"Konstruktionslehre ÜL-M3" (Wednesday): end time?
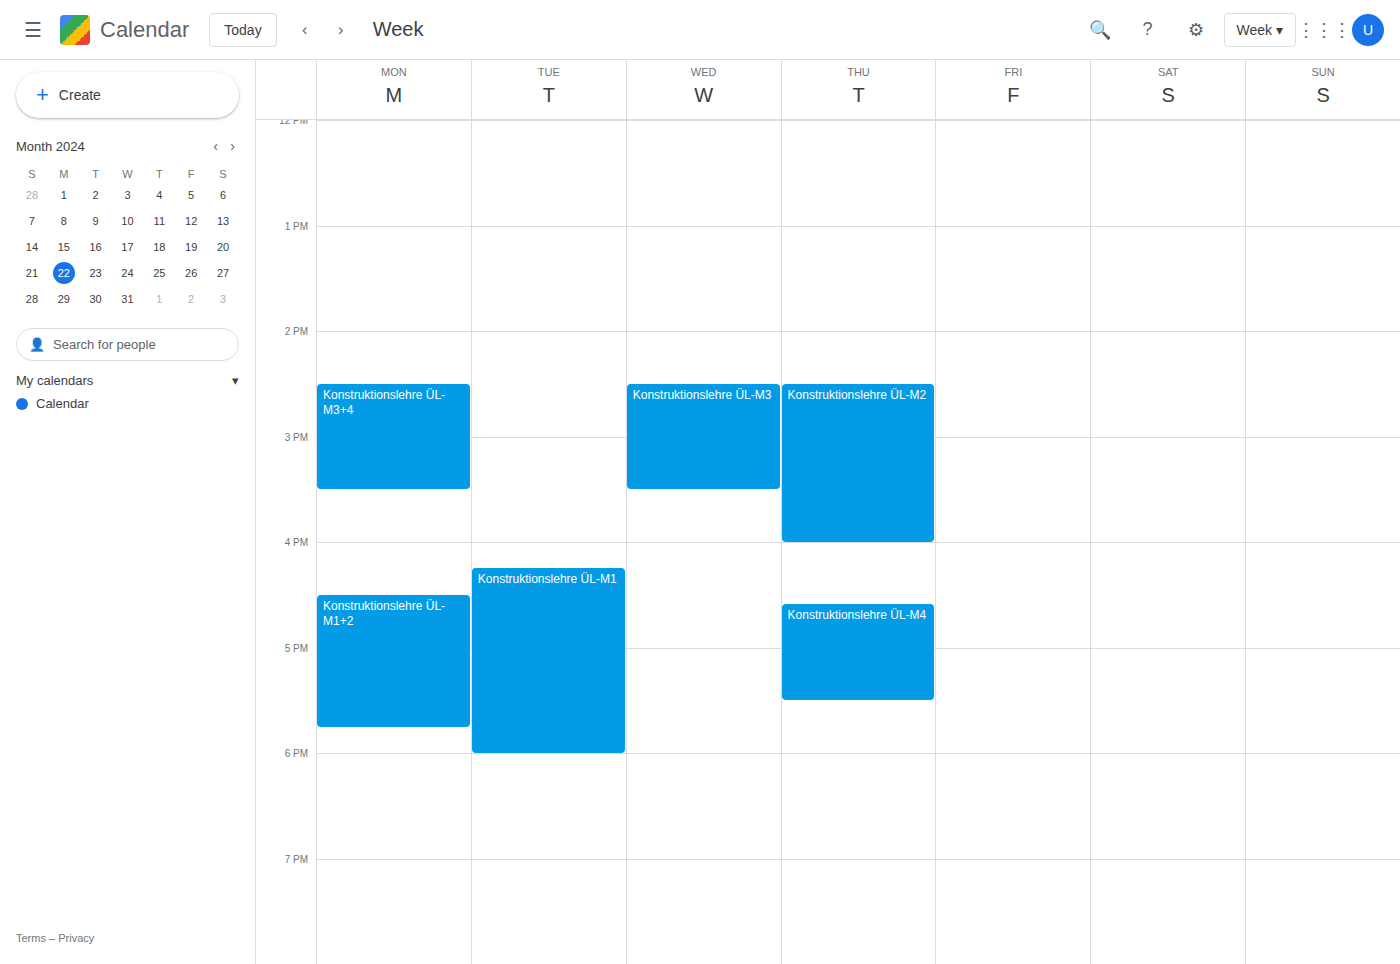
3:30 PM